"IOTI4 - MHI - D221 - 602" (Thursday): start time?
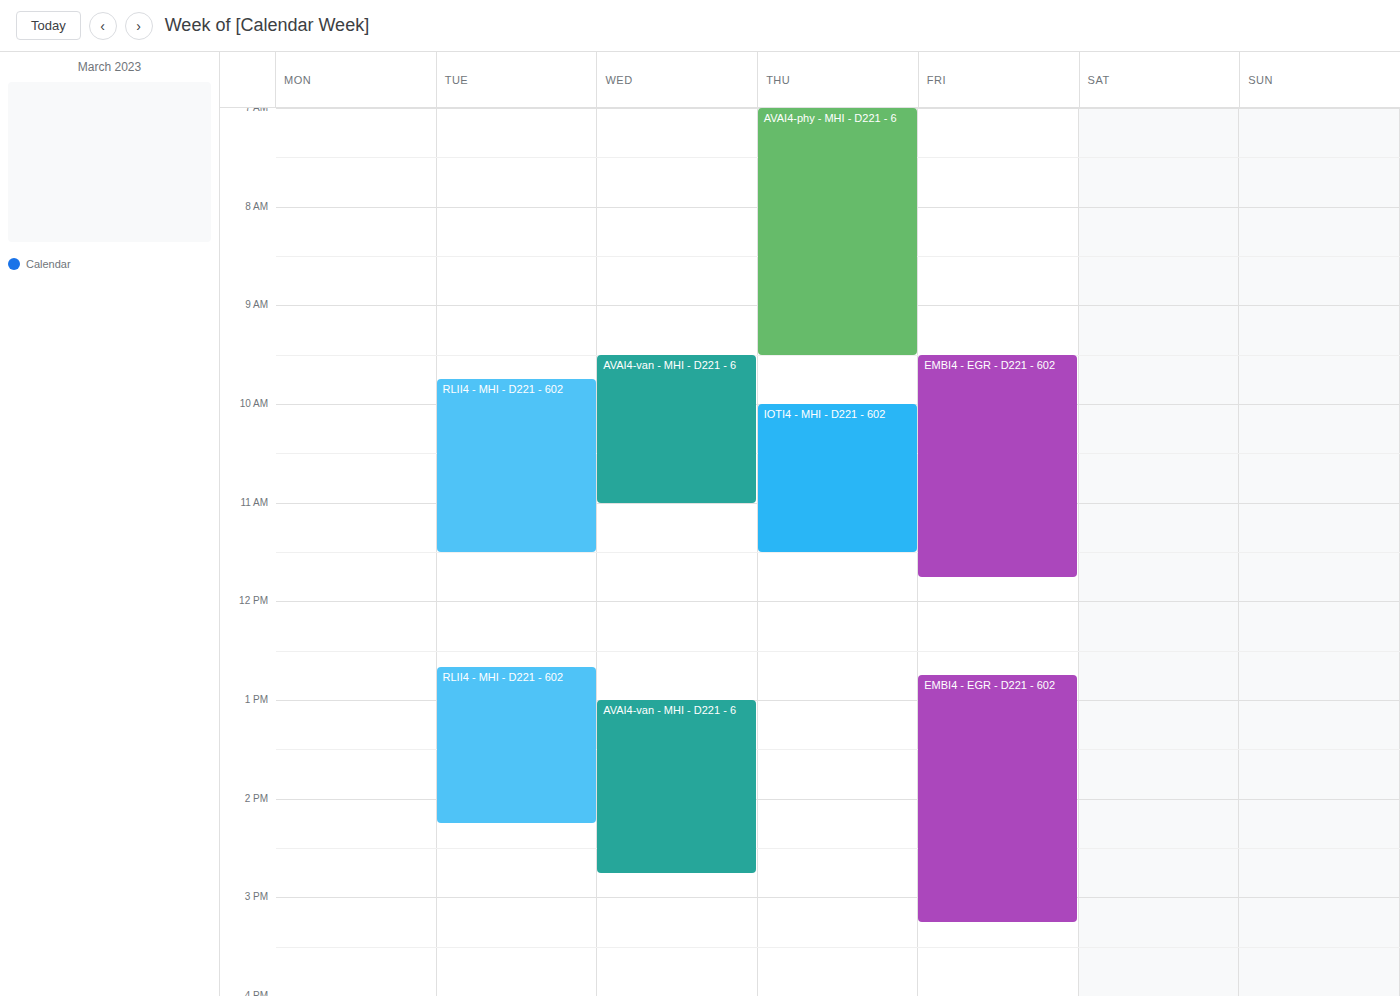
10:00 AM